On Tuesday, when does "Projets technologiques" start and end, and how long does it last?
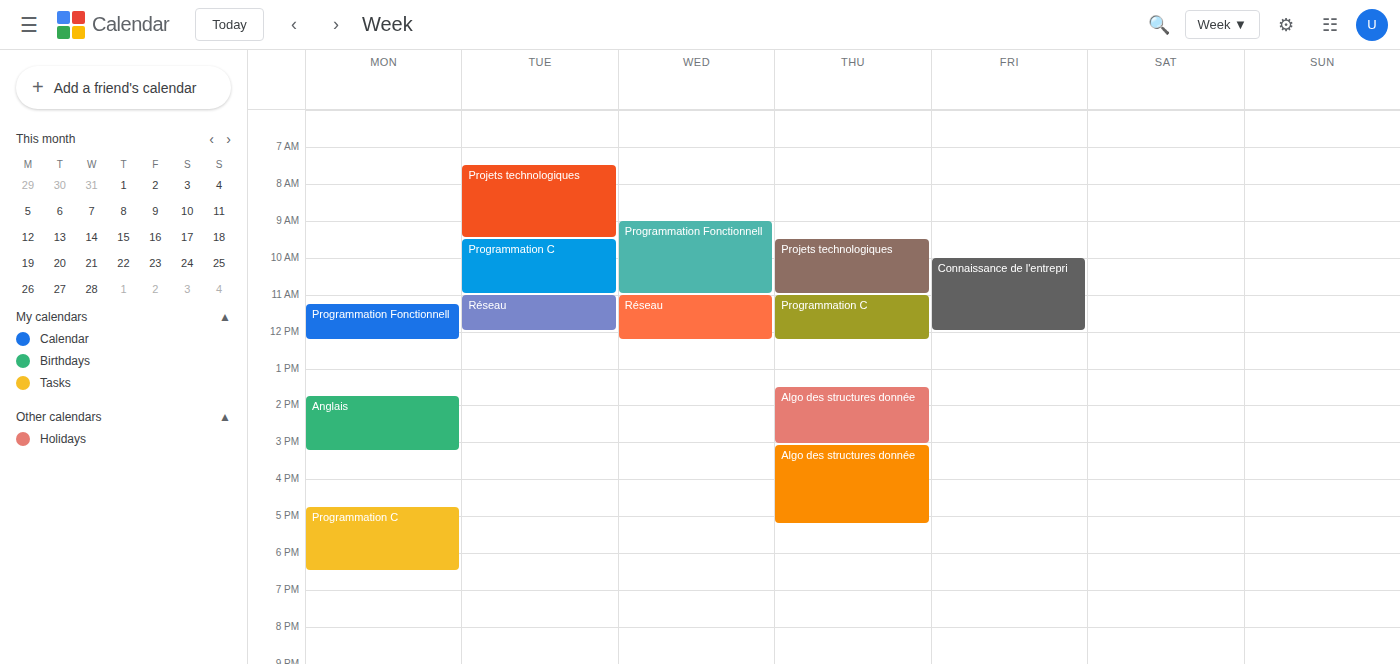
7:30 AM to 9:30 AM, 2 hours